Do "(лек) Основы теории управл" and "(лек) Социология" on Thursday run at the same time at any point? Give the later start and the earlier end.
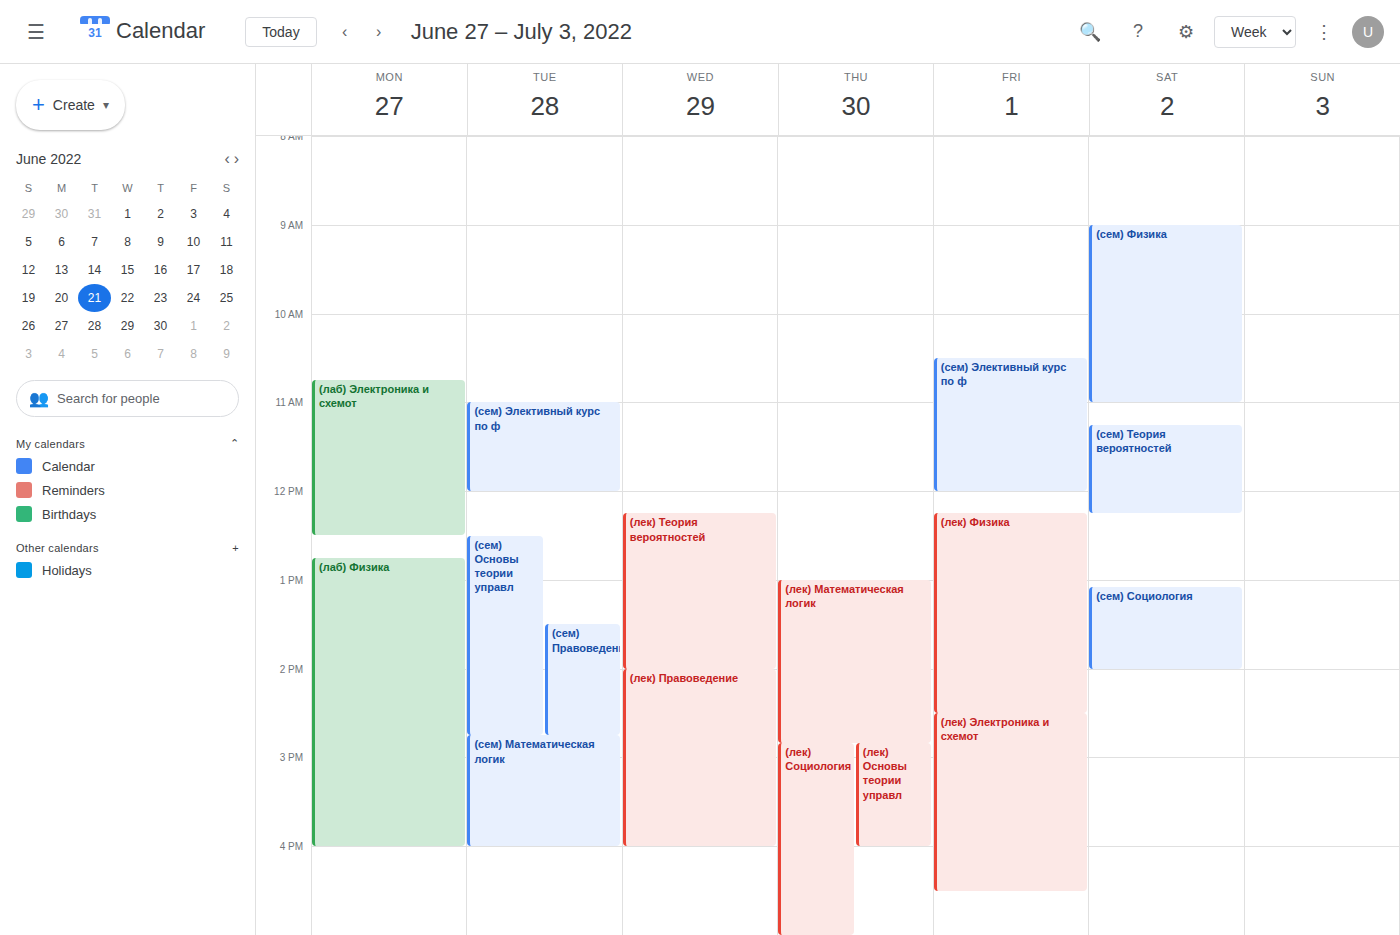
"(лек) Основы теории управл" runs 2:50 PM to 4:00 PM, inside "(лек) Социология" -- they overlap.